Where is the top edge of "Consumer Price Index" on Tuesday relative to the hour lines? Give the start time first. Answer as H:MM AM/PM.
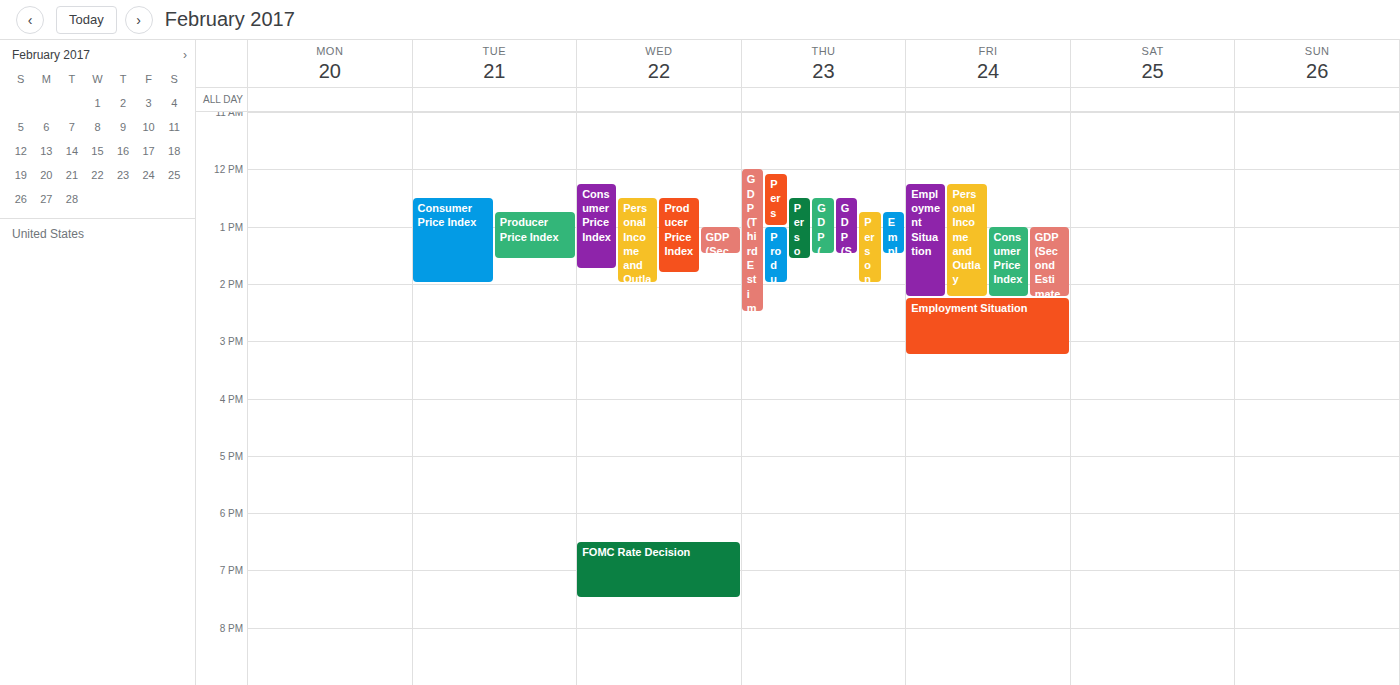
12:30 PM -- halfway between the 12 PM and 1 PM lines.